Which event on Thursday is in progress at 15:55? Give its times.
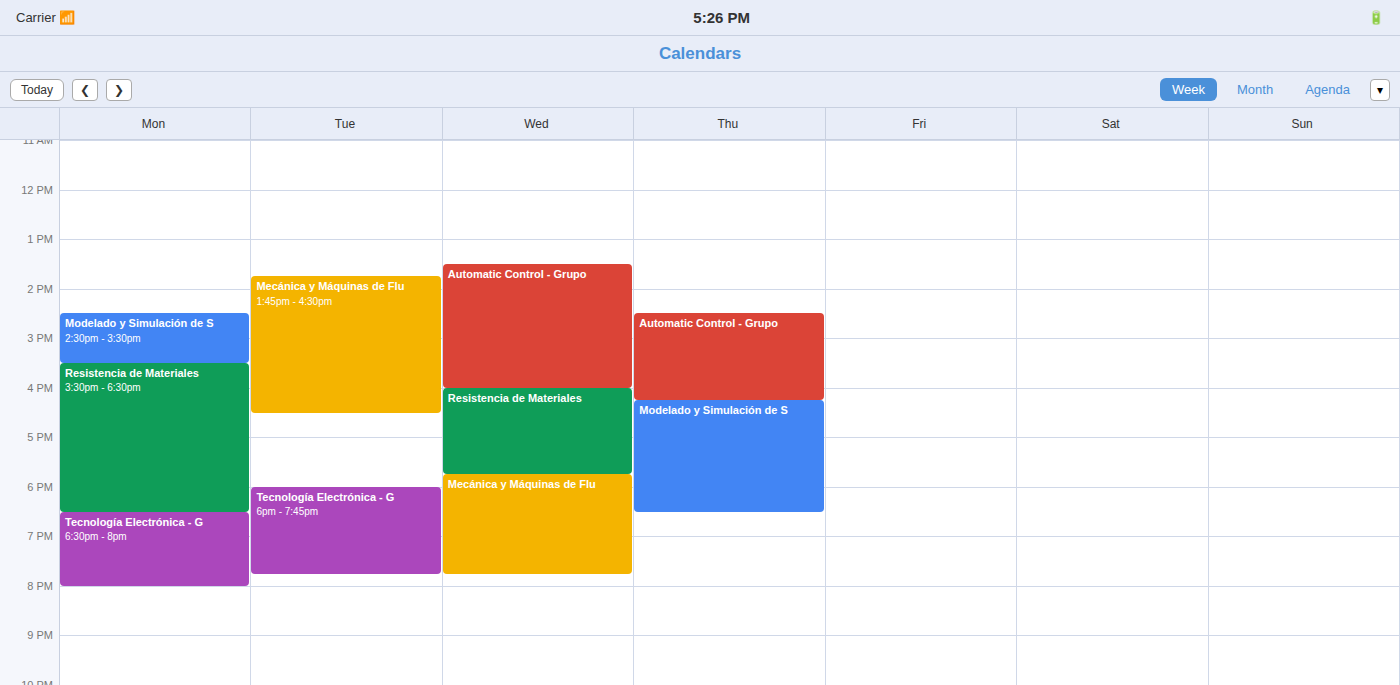
"Automatic Control - Grupo", 14:30 to 16:15